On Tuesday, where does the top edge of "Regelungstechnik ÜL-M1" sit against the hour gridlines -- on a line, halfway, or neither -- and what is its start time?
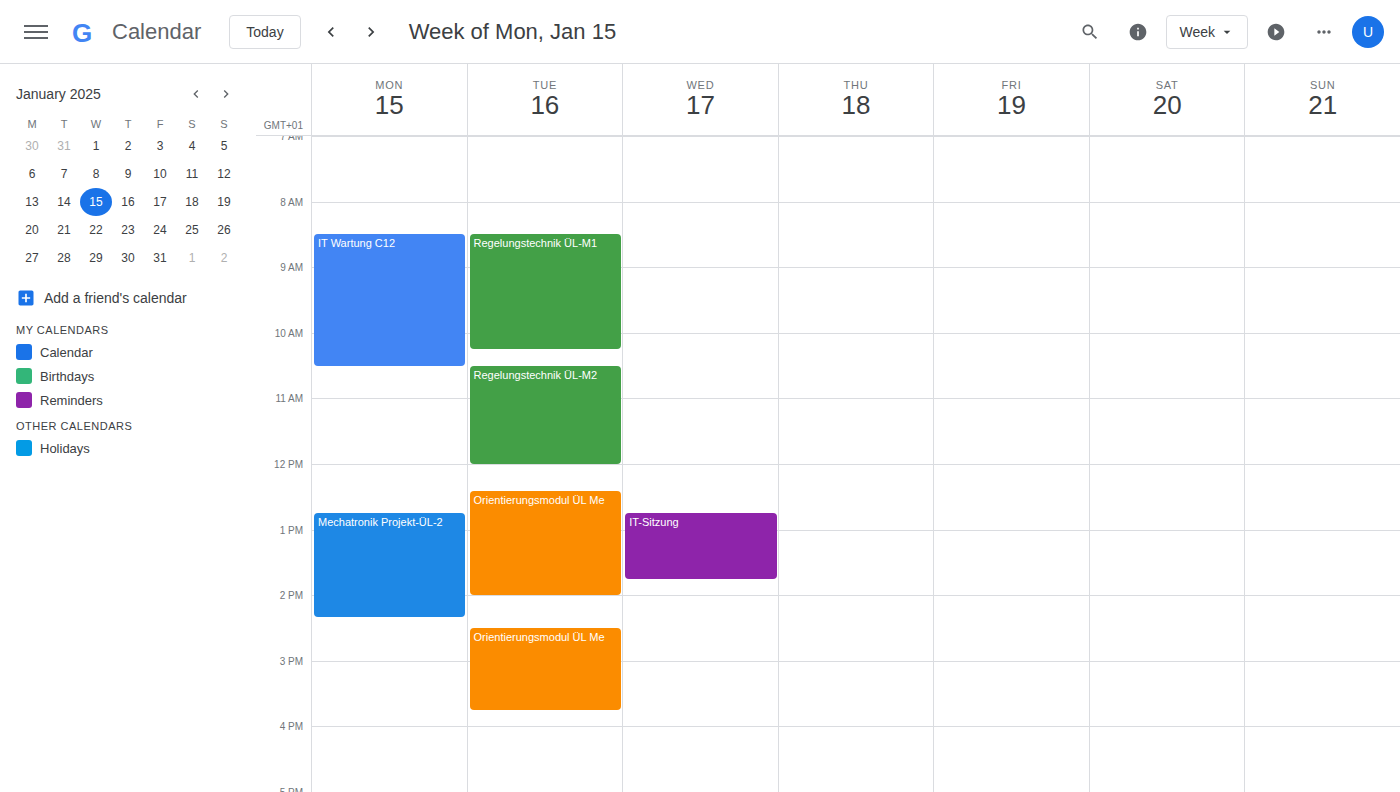
8:30 AM -- halfway between the 8 AM and 9 AM lines.